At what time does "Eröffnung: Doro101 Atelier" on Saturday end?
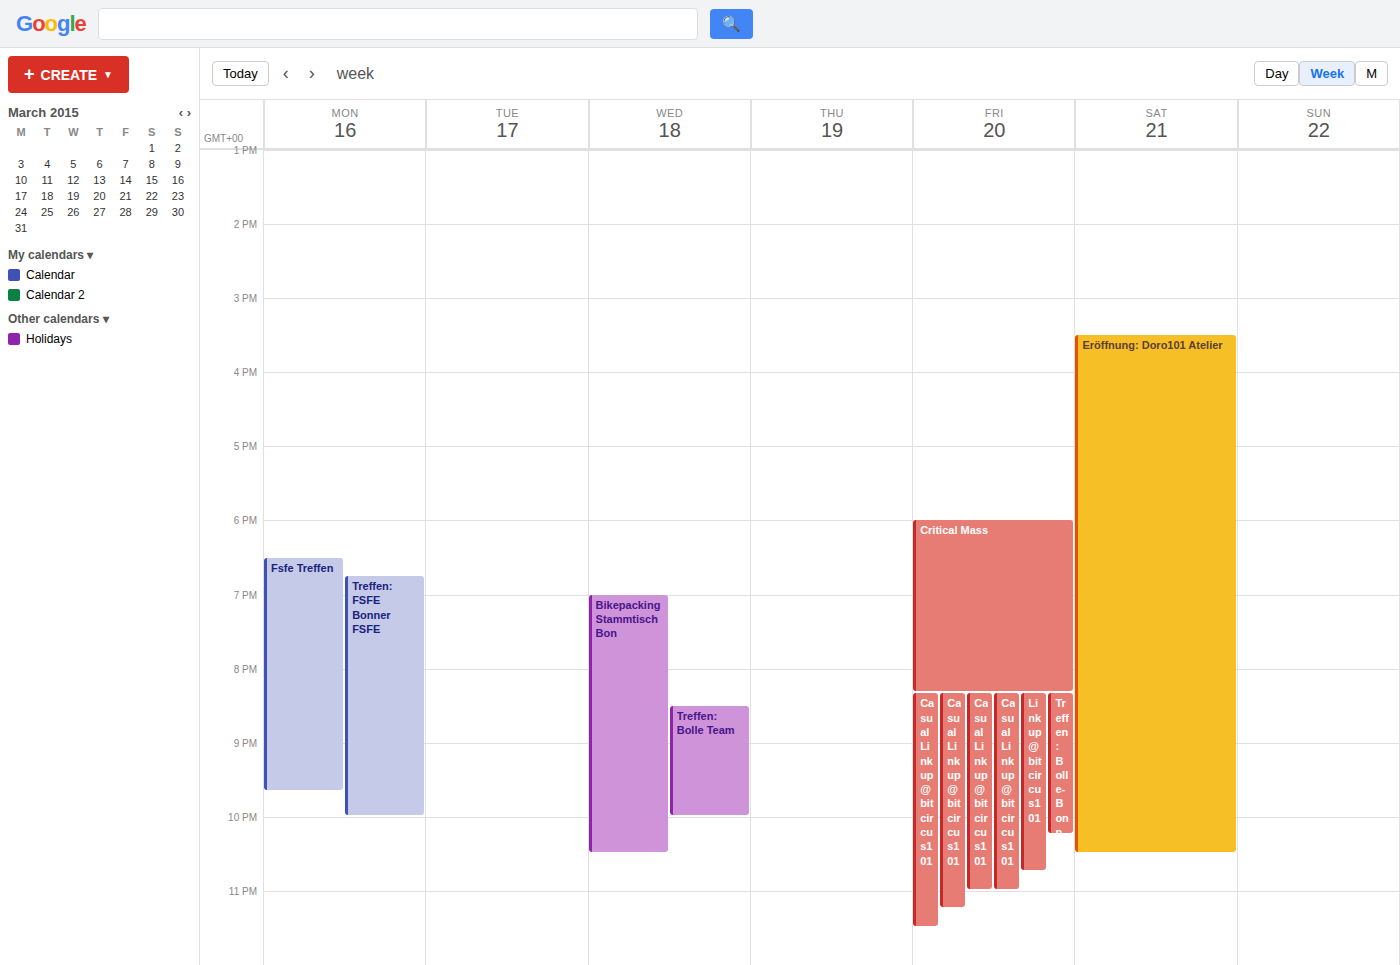
10:30 PM